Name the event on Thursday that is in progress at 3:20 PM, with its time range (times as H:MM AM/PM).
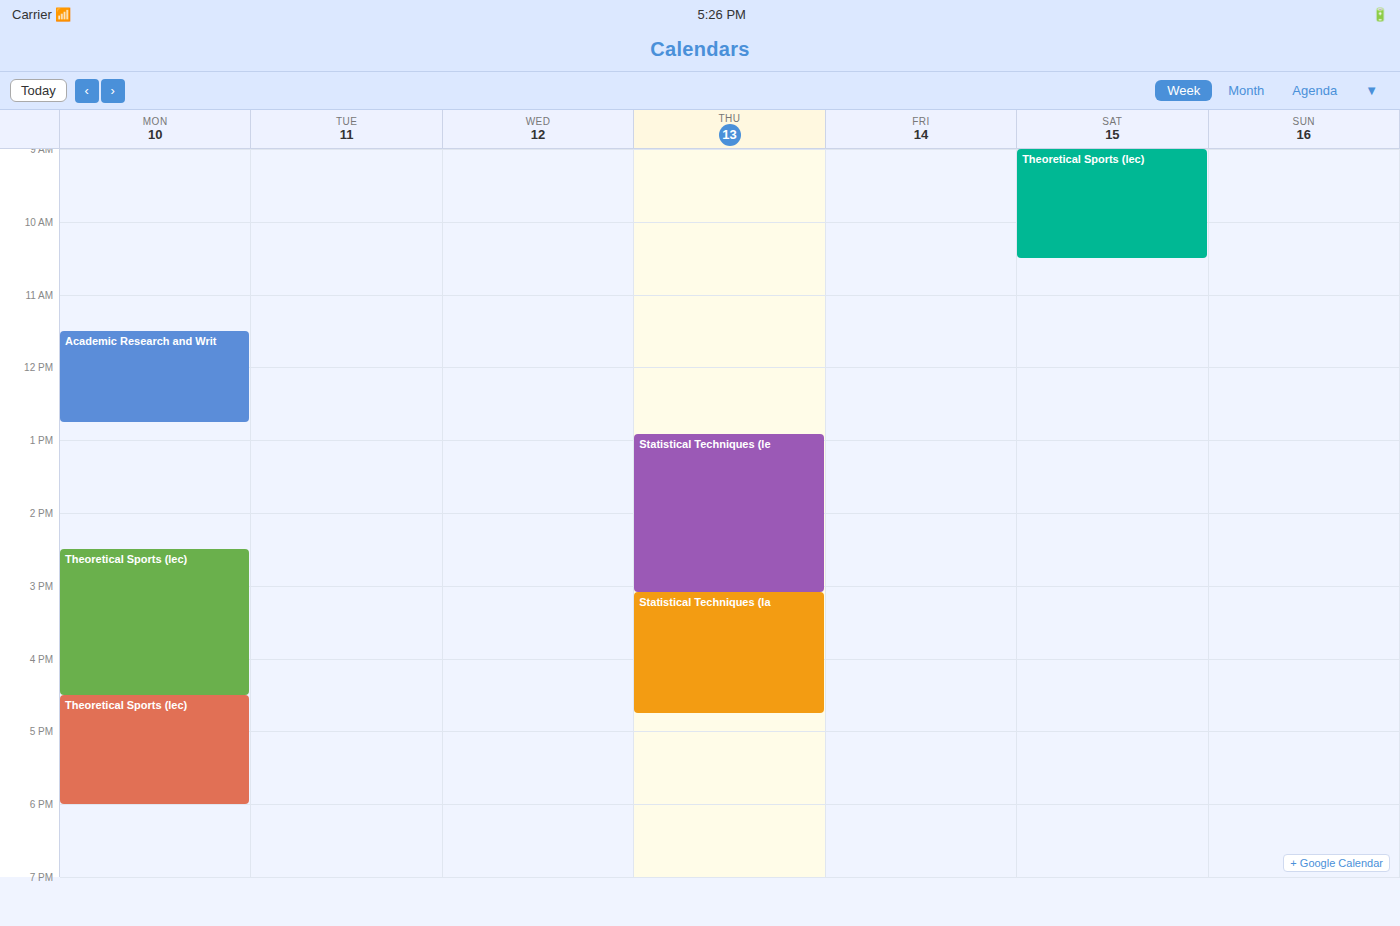
"Statistical Techniques (la", 3:05 PM to 4:45 PM